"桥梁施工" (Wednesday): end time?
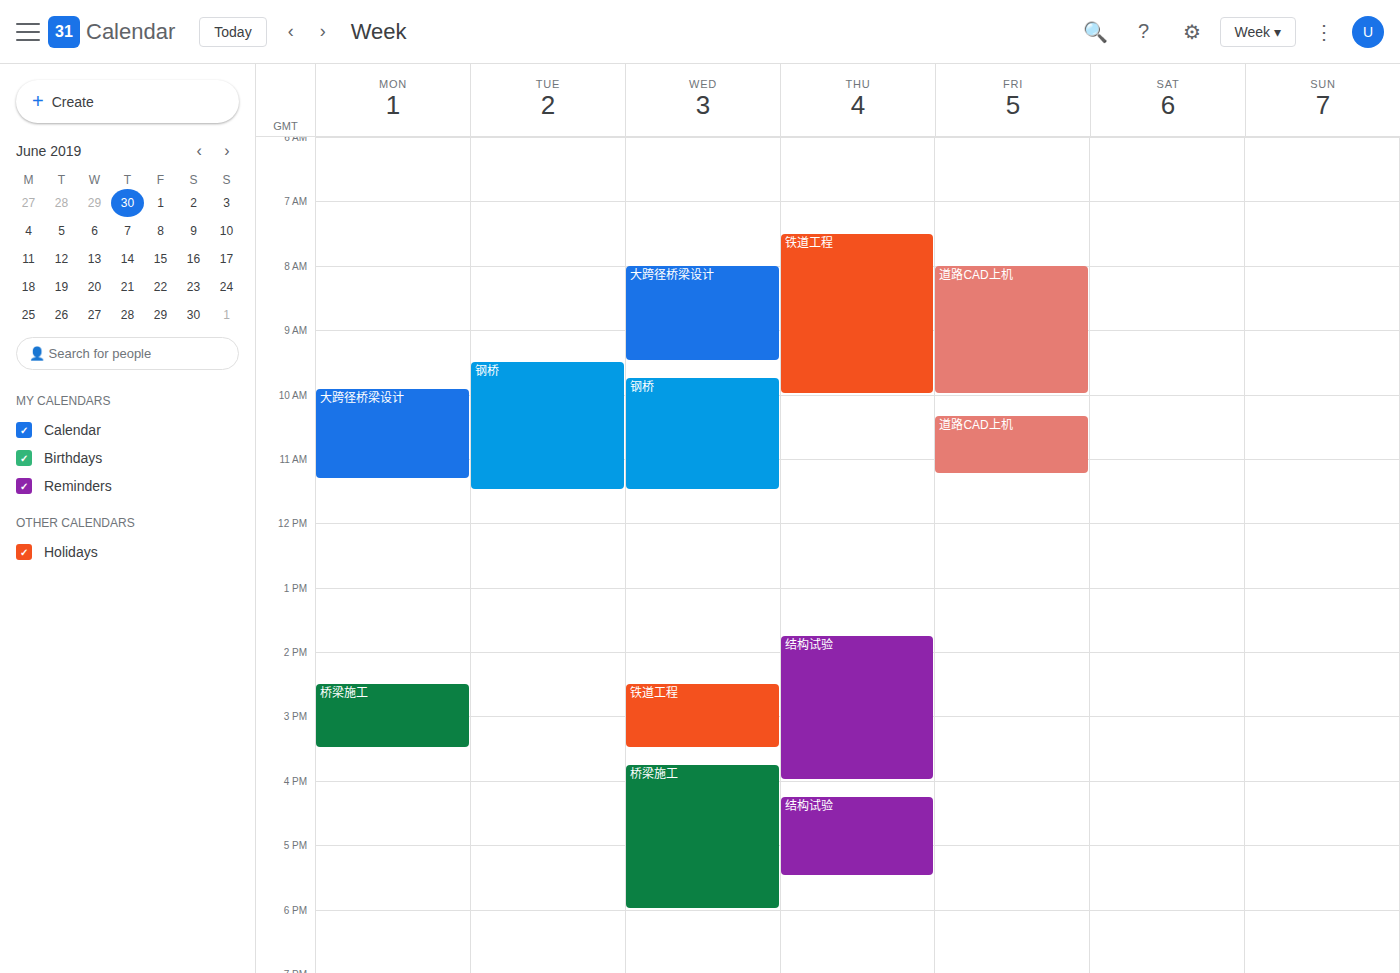
6:00 PM